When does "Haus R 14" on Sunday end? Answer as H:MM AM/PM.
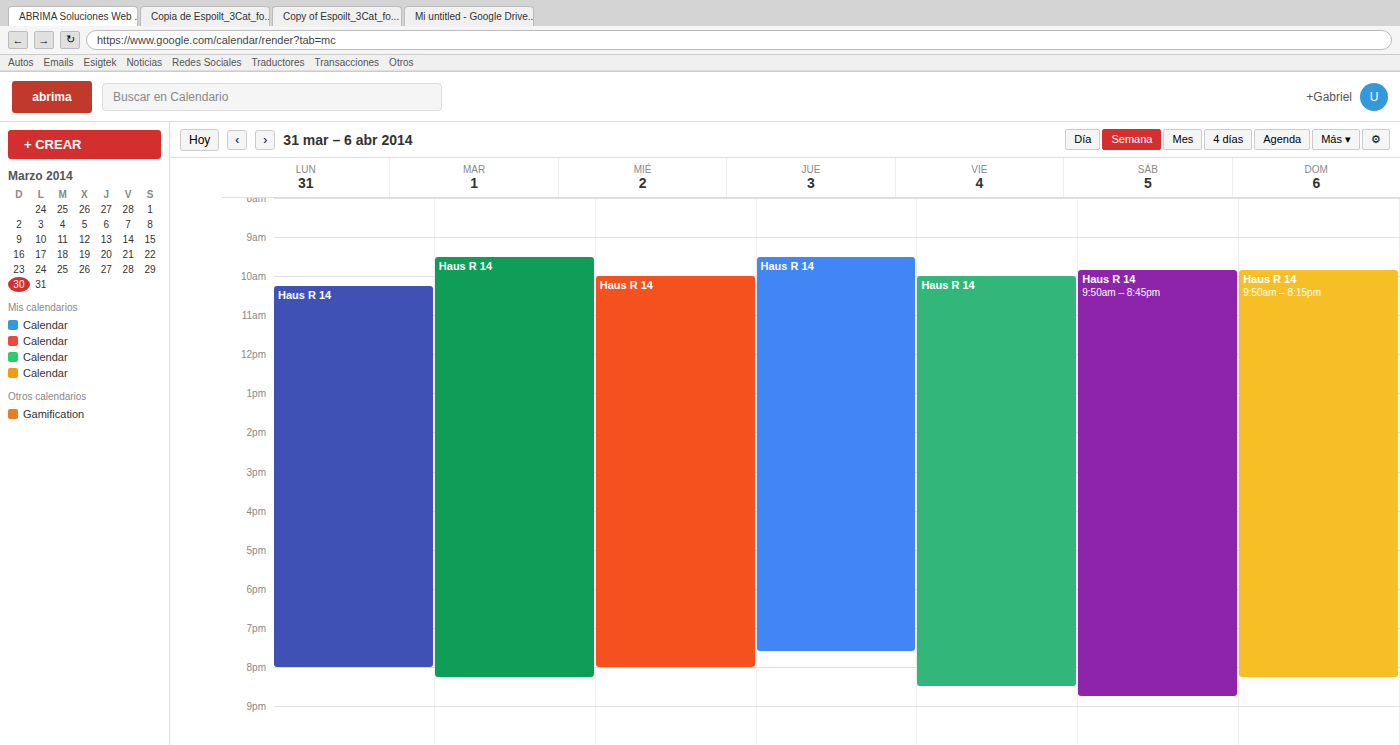
8:15 PM